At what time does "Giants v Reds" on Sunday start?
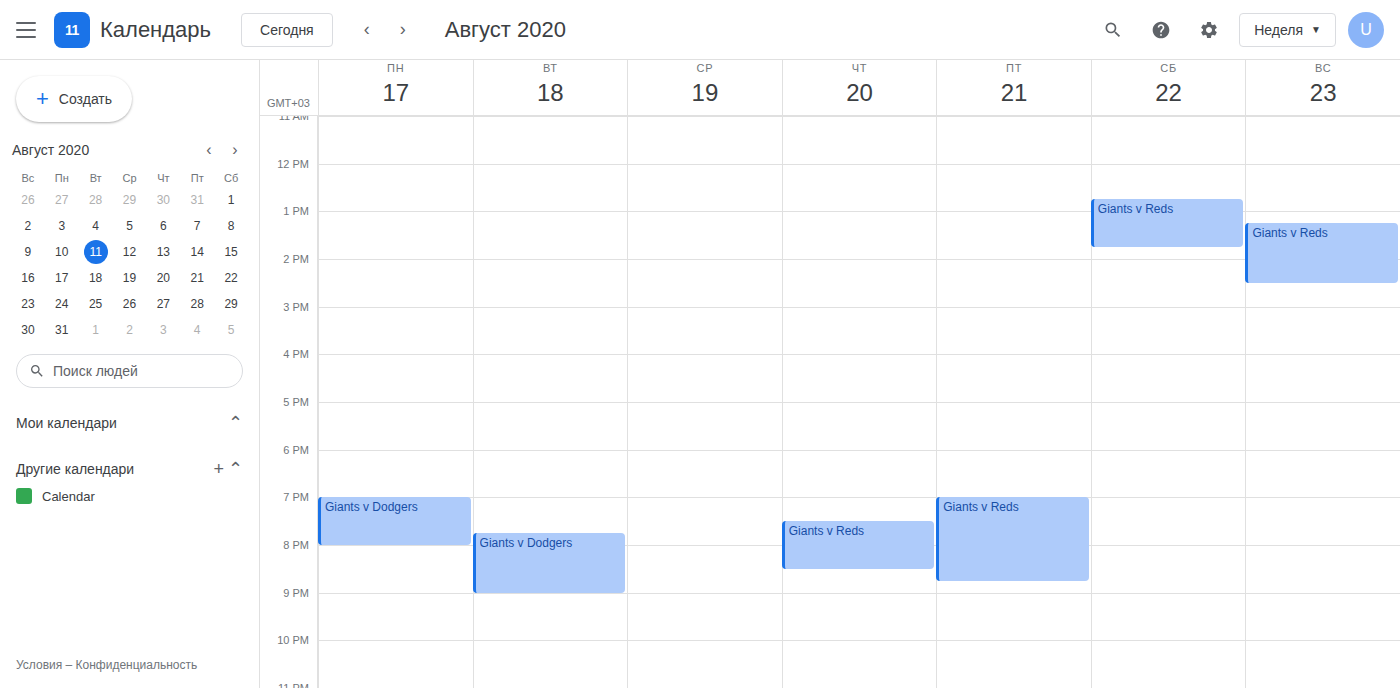
1:15 PM